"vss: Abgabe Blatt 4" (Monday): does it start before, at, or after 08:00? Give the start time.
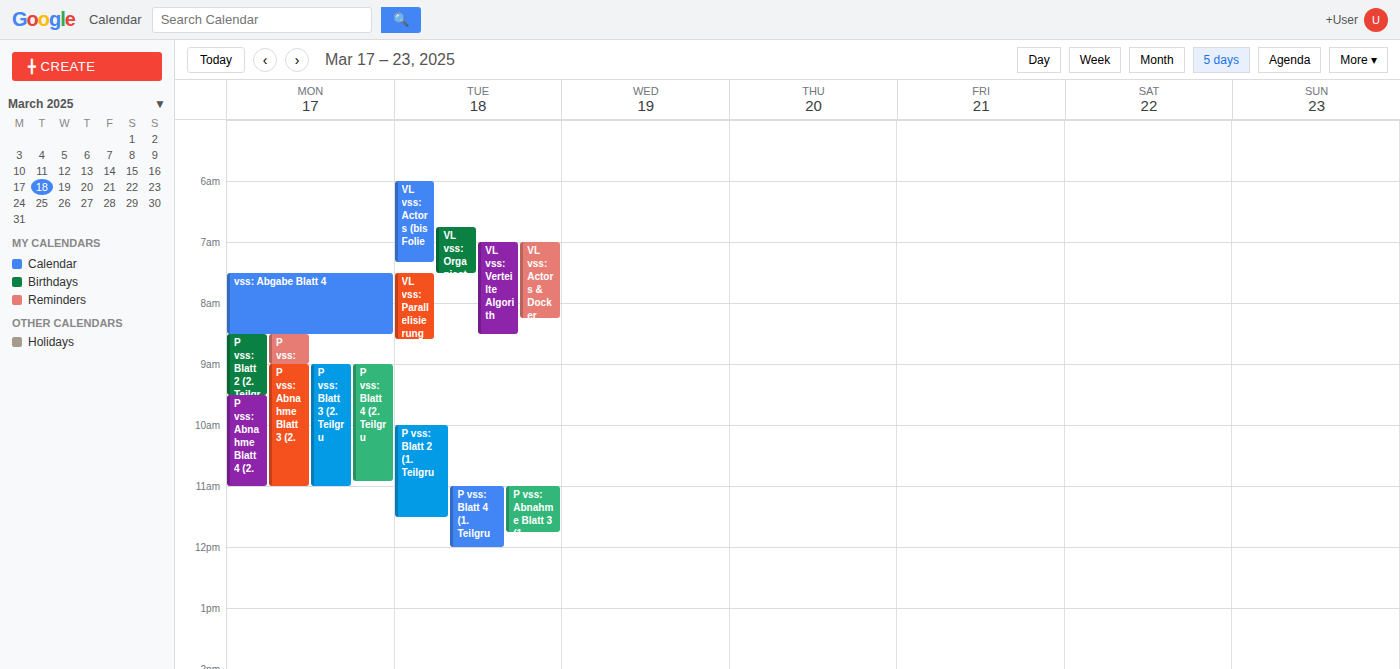
07:30 -- before 08:00, 30 minutes above the 08:00 line.